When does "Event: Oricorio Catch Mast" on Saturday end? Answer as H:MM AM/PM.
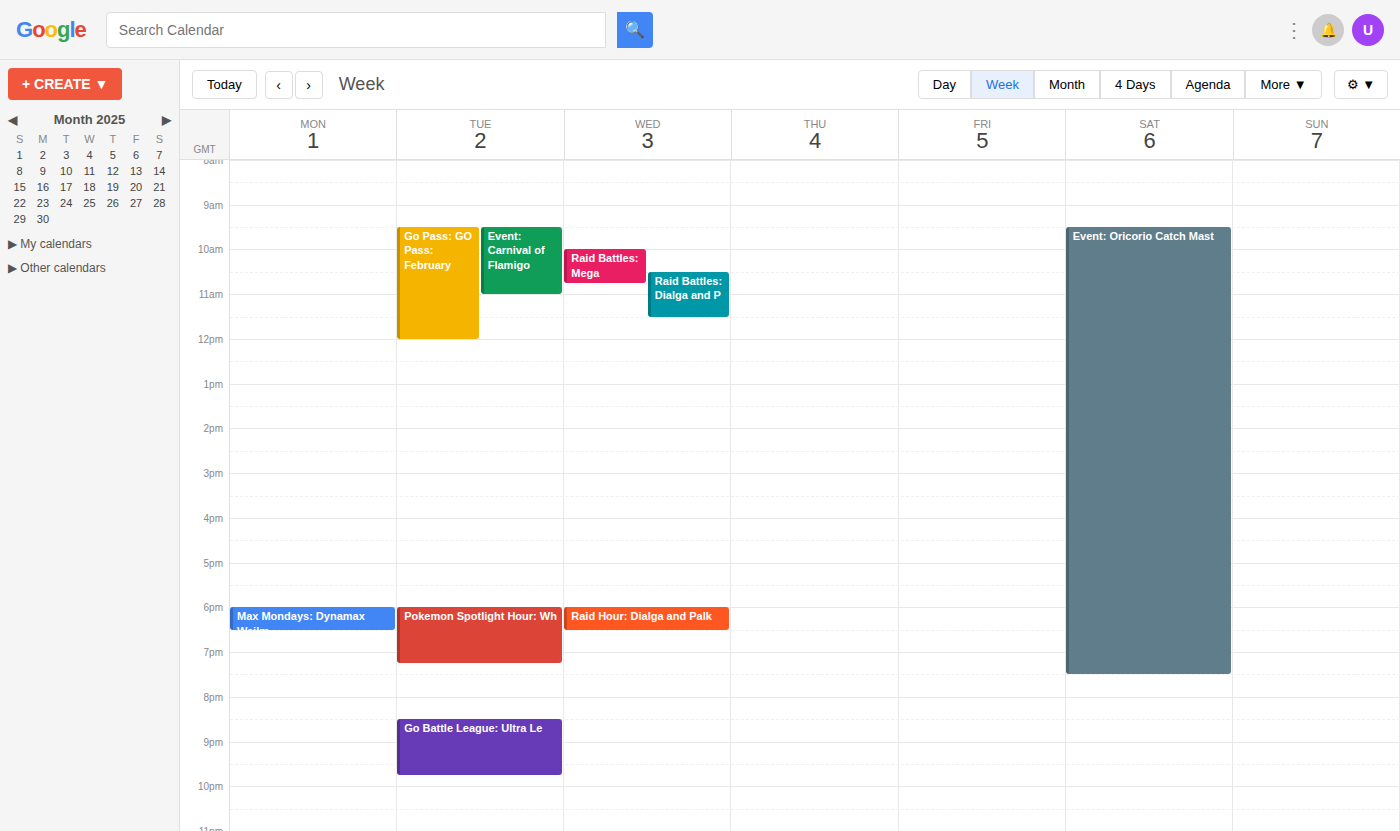
7:30 PM